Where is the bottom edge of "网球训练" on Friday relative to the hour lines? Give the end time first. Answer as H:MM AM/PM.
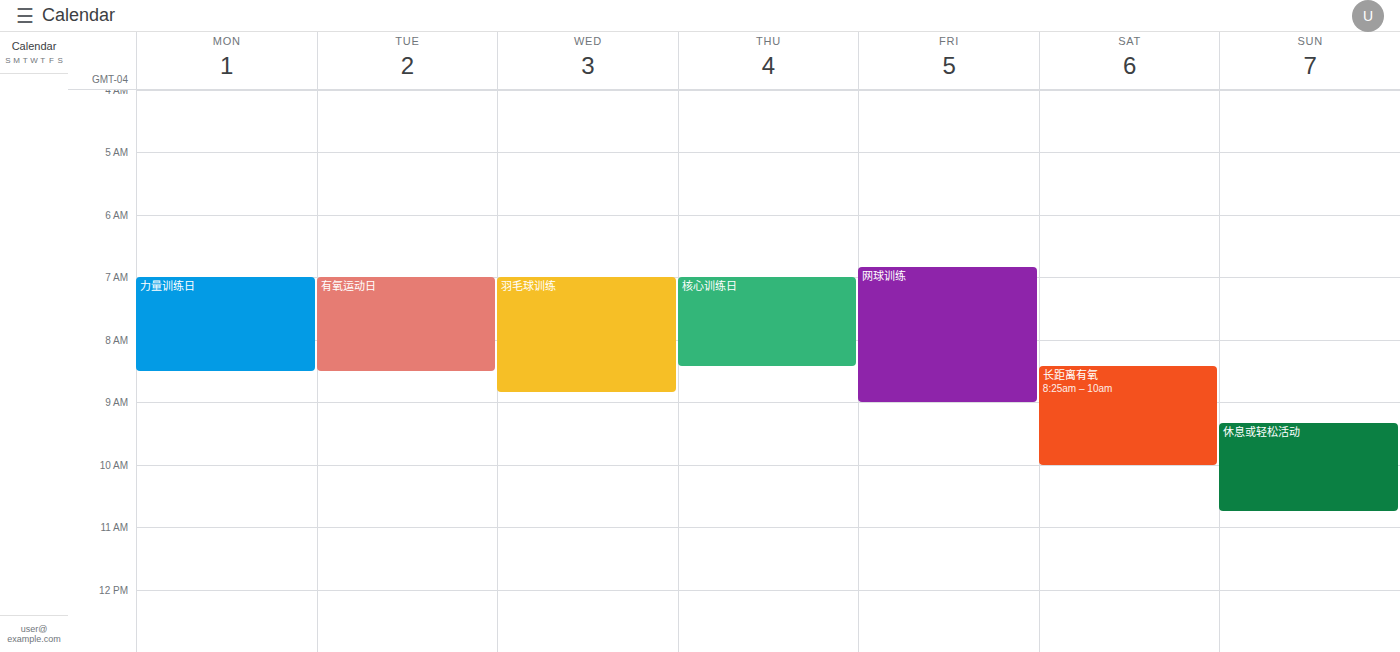
9:00 AM -- exactly on the 9 AM line.